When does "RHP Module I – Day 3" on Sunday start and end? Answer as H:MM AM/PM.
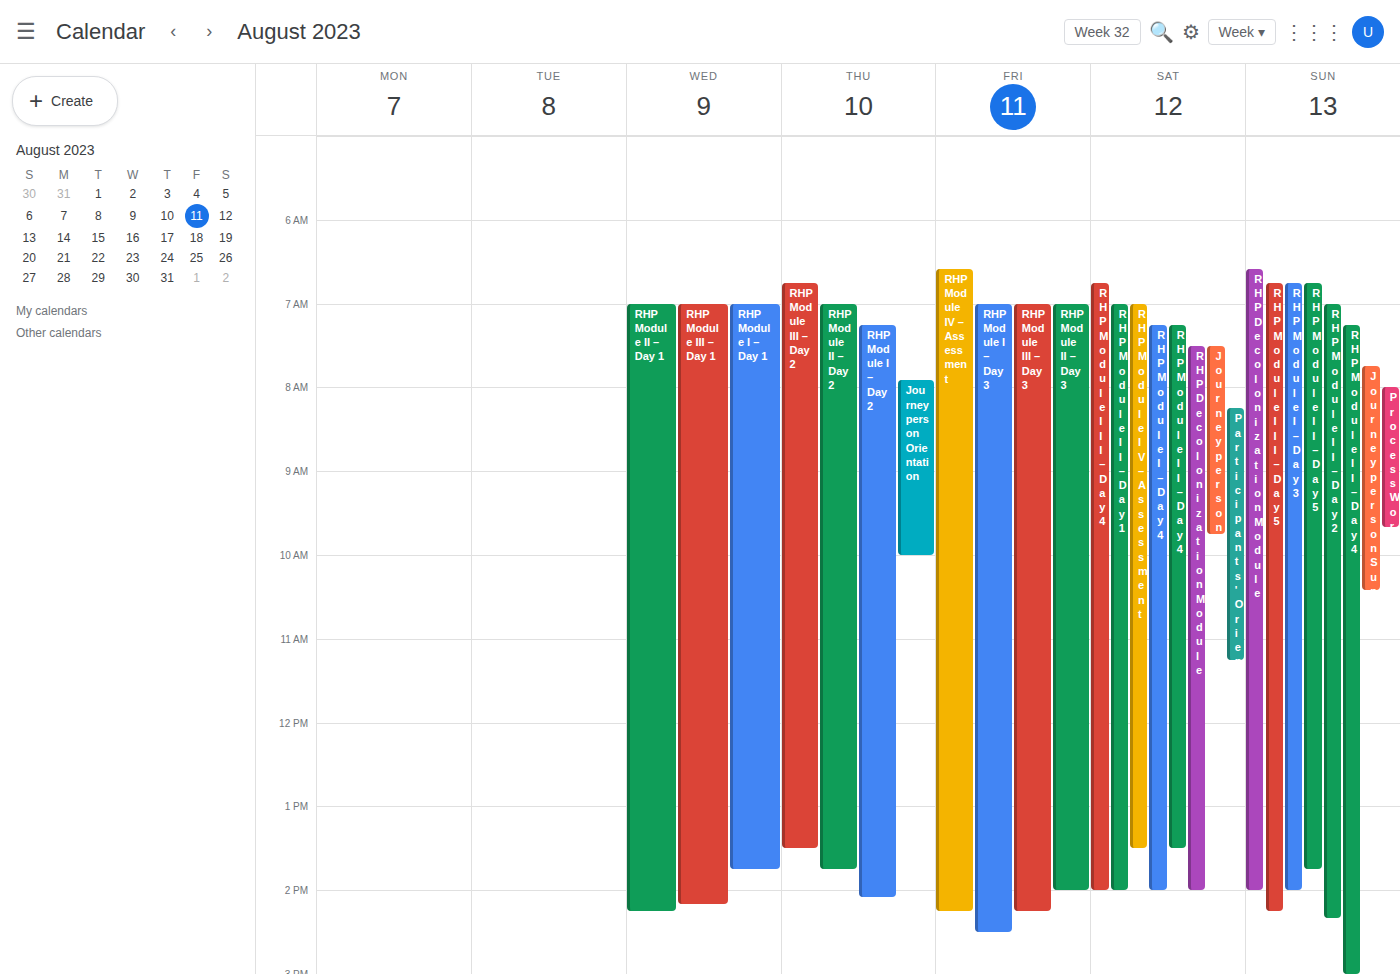
6:45 AM to 2:00 PM